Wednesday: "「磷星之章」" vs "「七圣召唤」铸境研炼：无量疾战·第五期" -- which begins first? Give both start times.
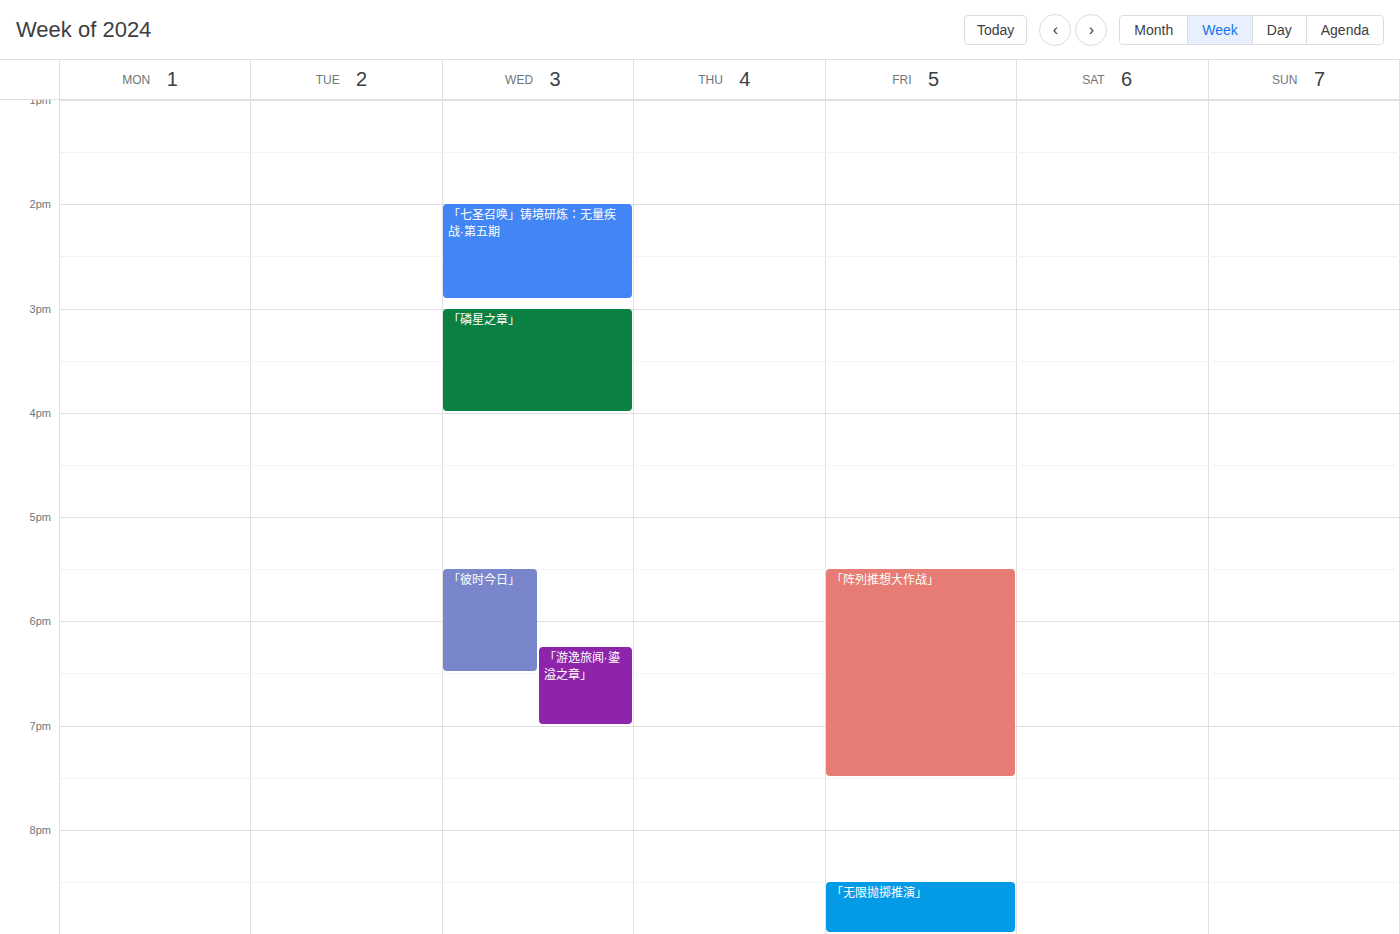
"「七圣召唤」铸境研炼：无量疾战·第五期" 2:00 PM; "「磷星之章」" 3:00 PM.